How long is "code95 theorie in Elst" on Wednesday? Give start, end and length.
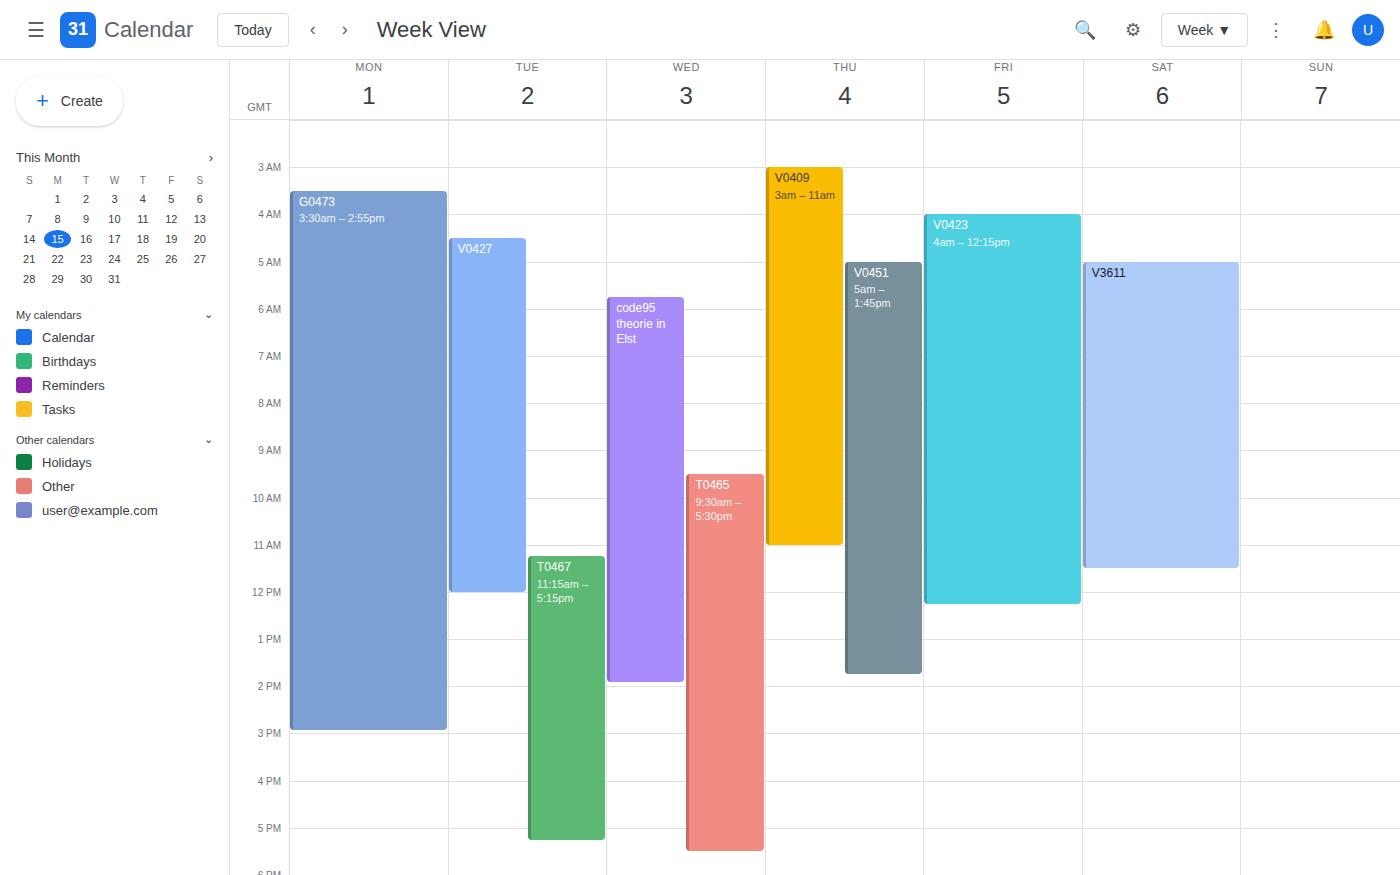
5:45 AM to 1:55 PM, 8 hours 10 minutes